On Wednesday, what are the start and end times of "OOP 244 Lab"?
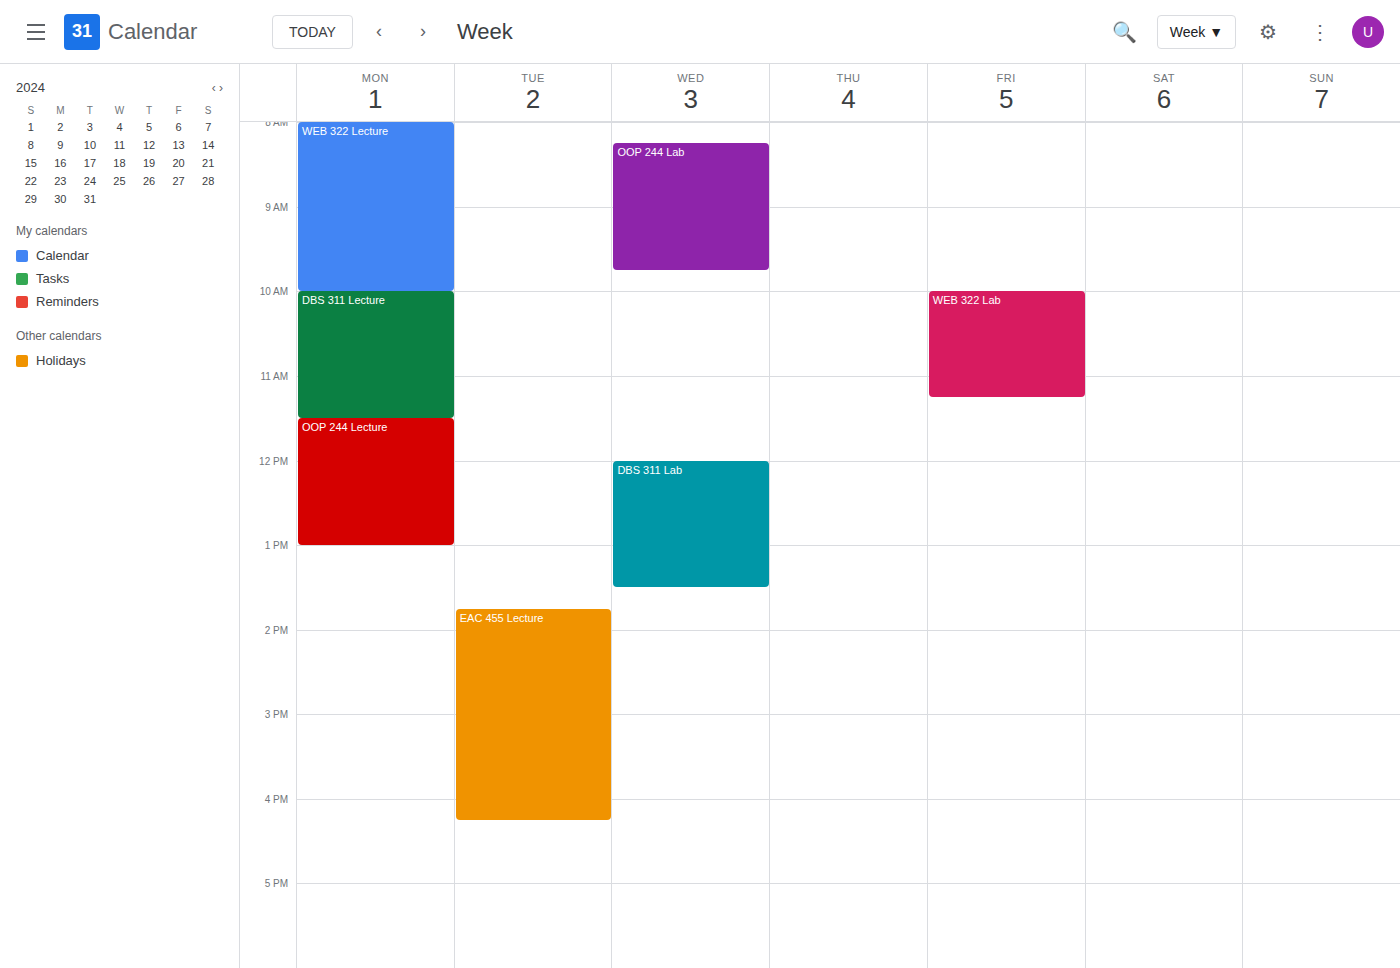
8:15 AM to 9:45 AM